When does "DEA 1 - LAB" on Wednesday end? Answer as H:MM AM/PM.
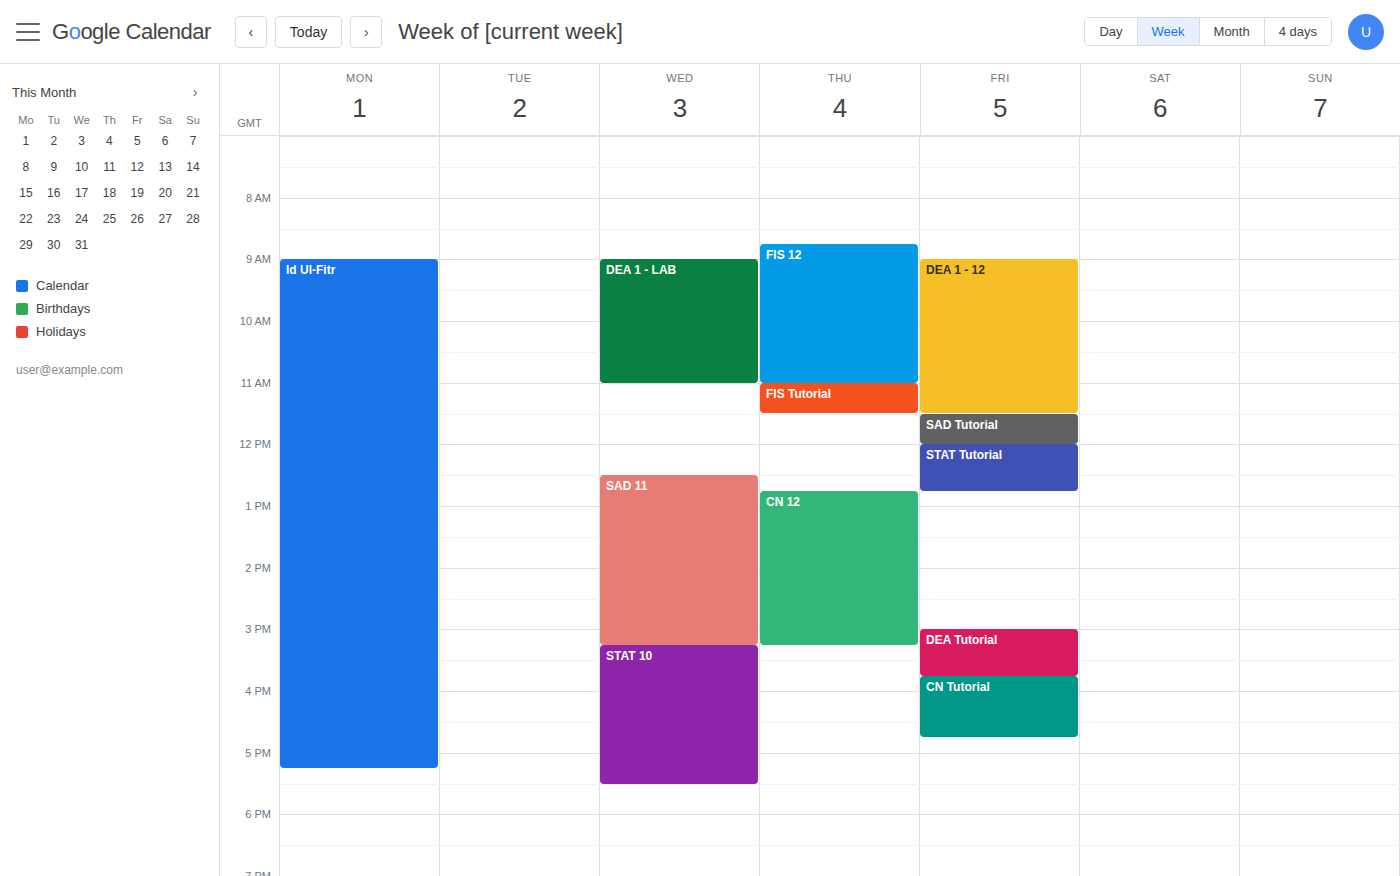
11:00 AM